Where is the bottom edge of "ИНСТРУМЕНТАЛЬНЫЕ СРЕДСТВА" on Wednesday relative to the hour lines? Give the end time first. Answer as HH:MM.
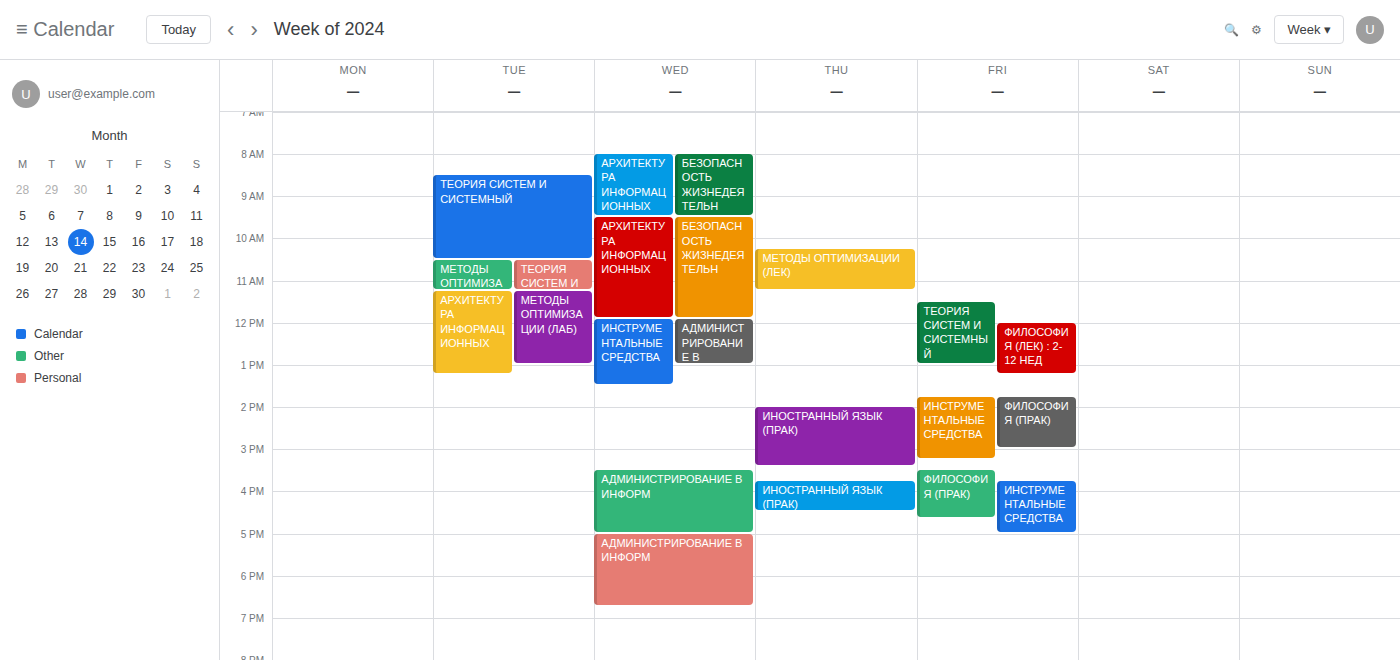
13:30 -- halfway between the 13:00 and 14:00 lines.